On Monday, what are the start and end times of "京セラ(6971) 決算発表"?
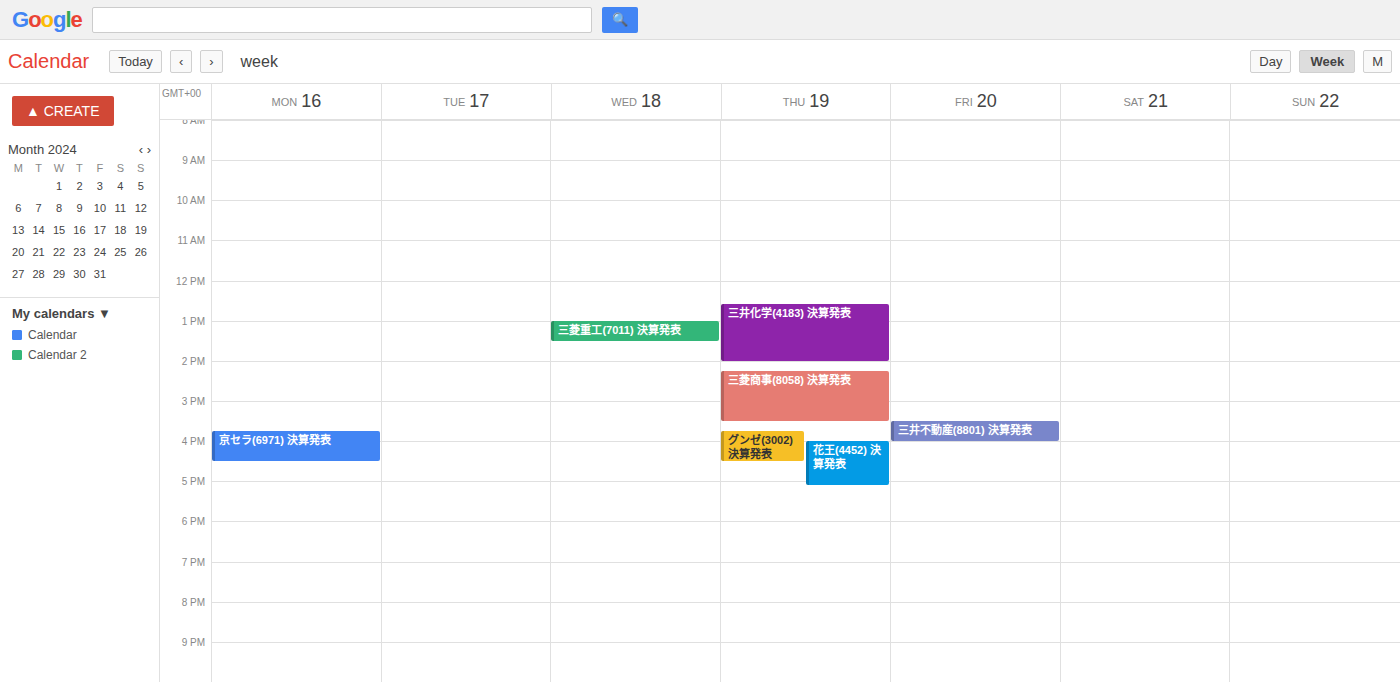
3:45 PM to 4:30 PM